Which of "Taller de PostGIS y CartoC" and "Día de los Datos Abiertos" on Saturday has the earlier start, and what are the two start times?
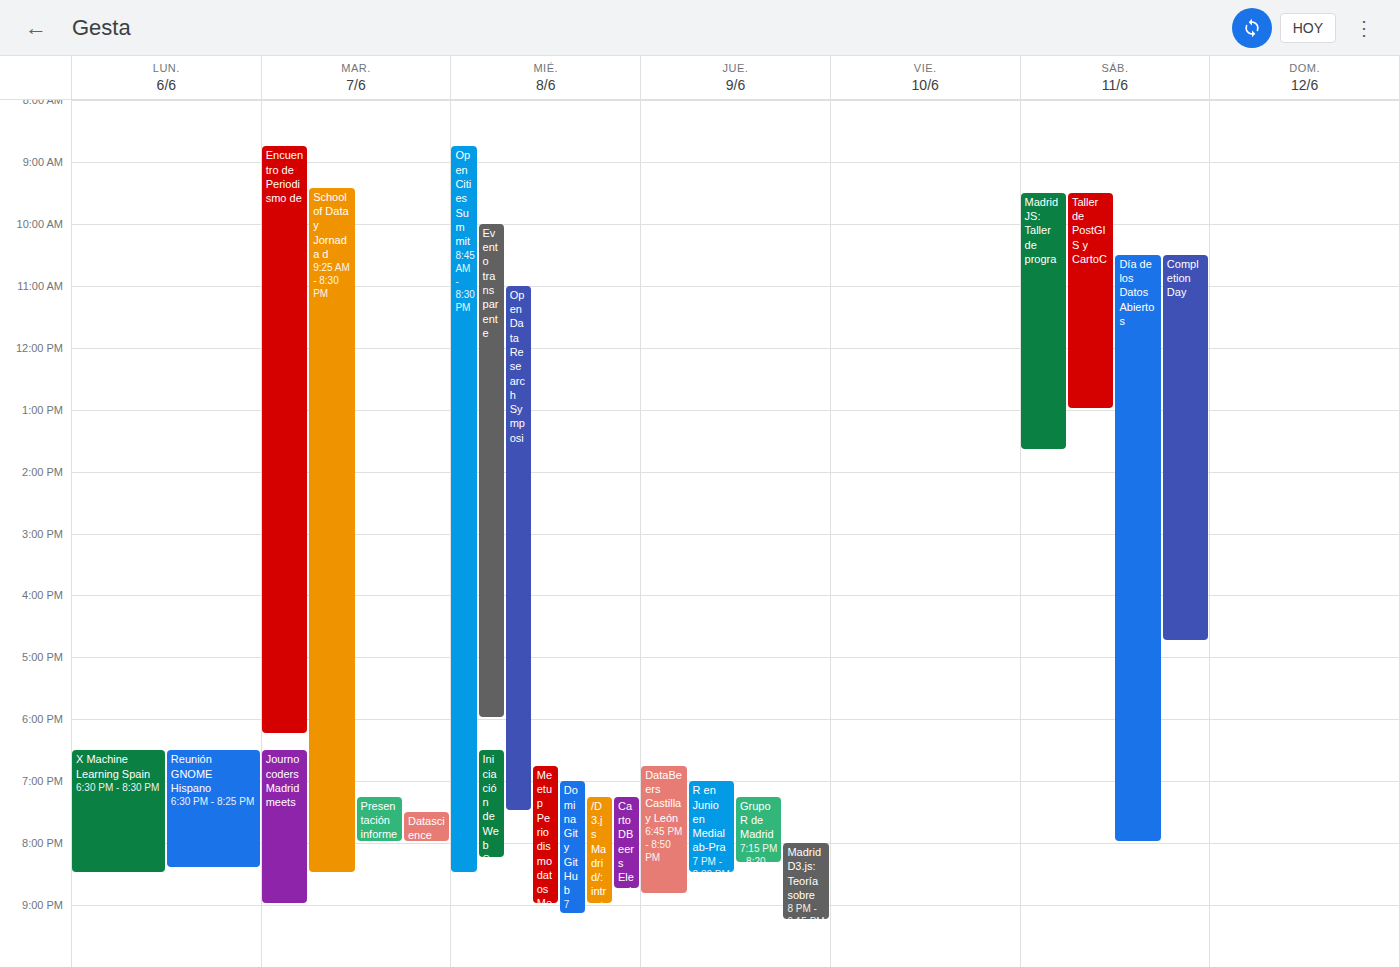
"Taller de PostGIS y CartoC" 9:30 AM; "Día de los Datos Abiertos" 10:30 AM.